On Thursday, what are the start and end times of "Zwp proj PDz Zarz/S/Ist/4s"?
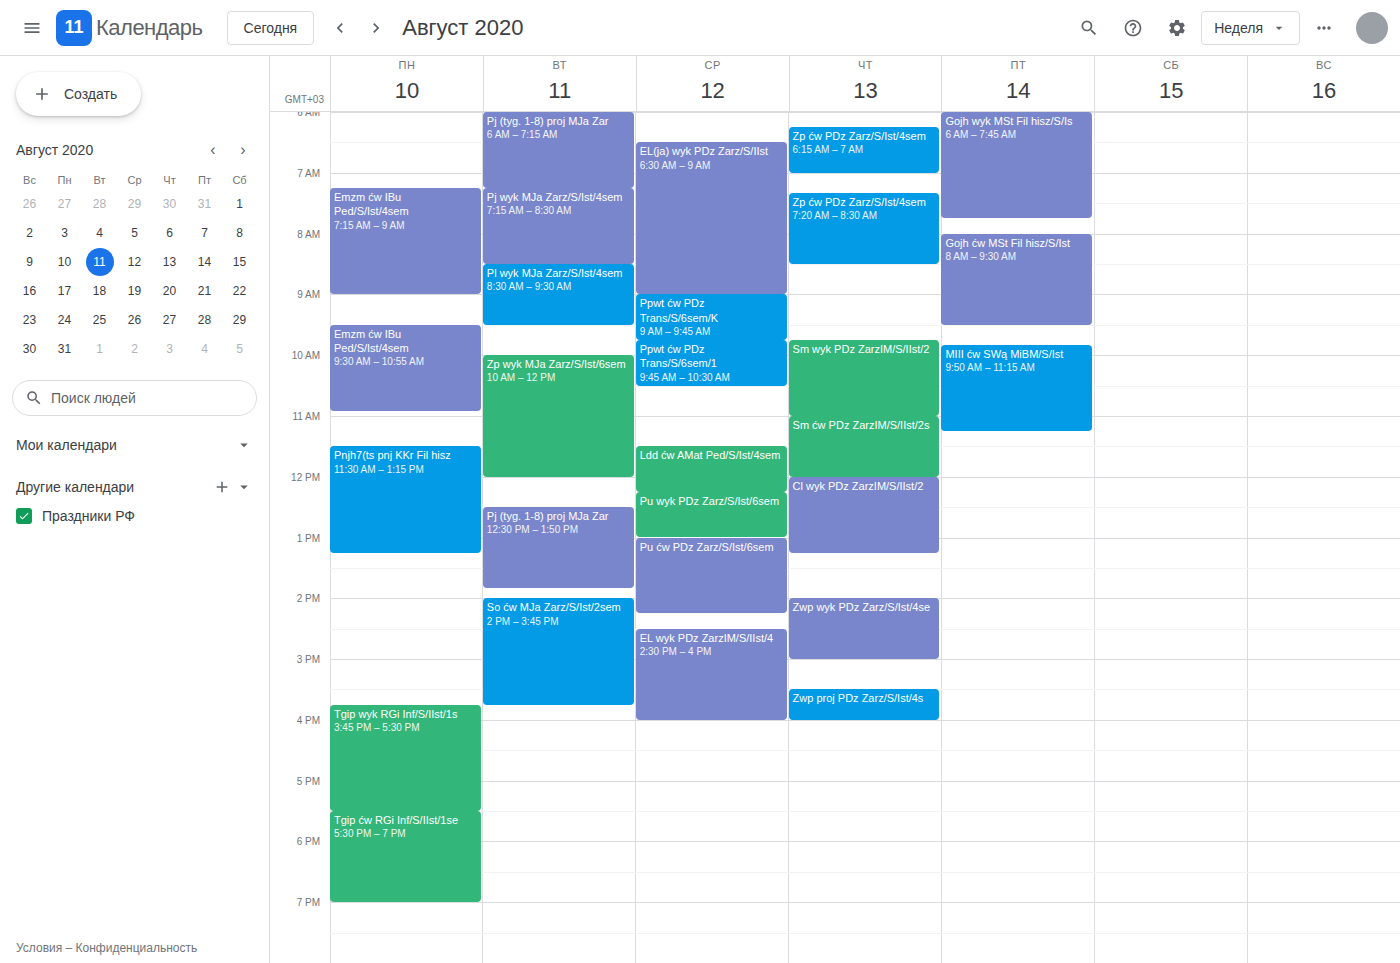
3:30 PM to 4:00 PM